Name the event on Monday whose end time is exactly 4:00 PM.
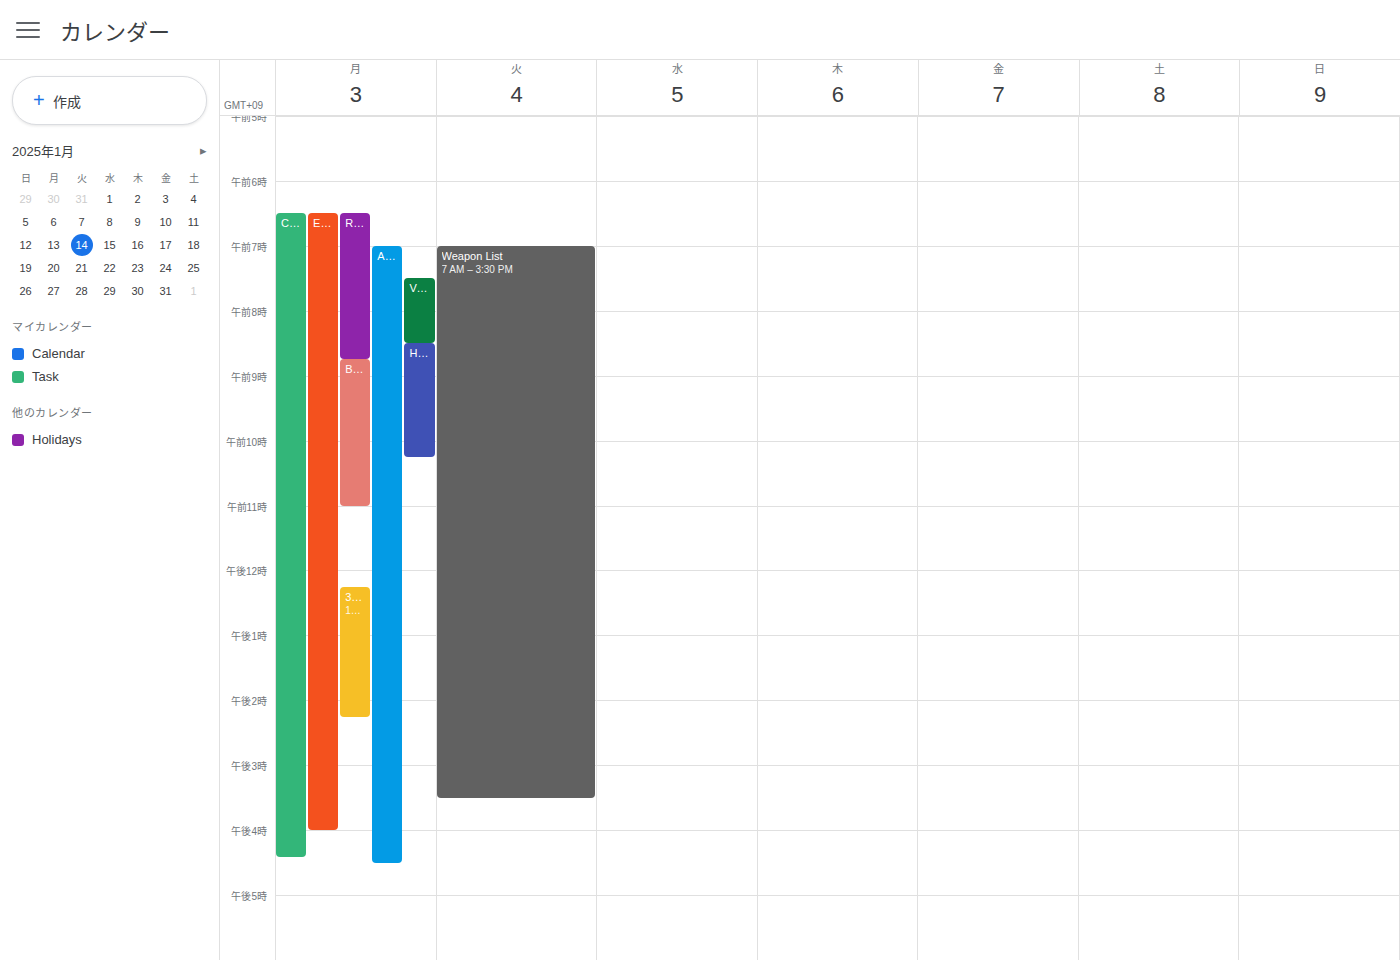
"Enemy List"